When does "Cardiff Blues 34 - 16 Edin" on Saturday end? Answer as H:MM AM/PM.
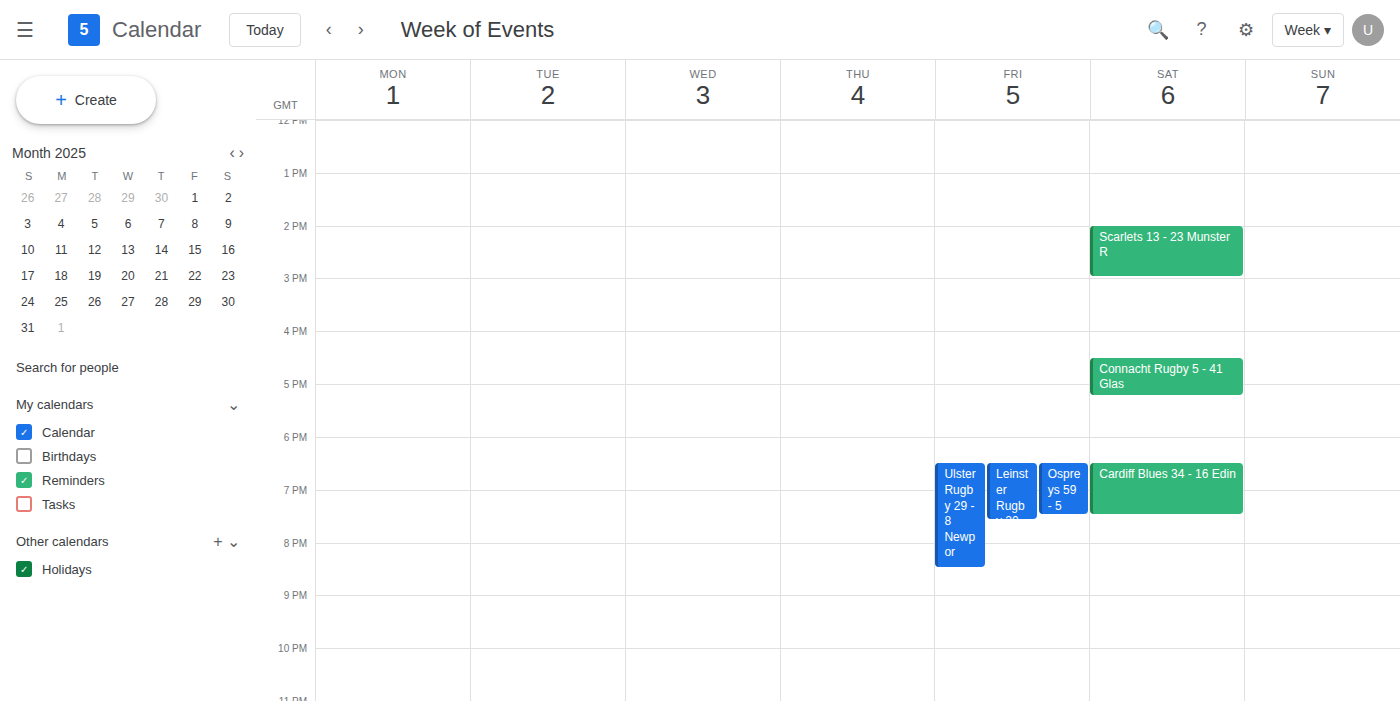
7:30 PM